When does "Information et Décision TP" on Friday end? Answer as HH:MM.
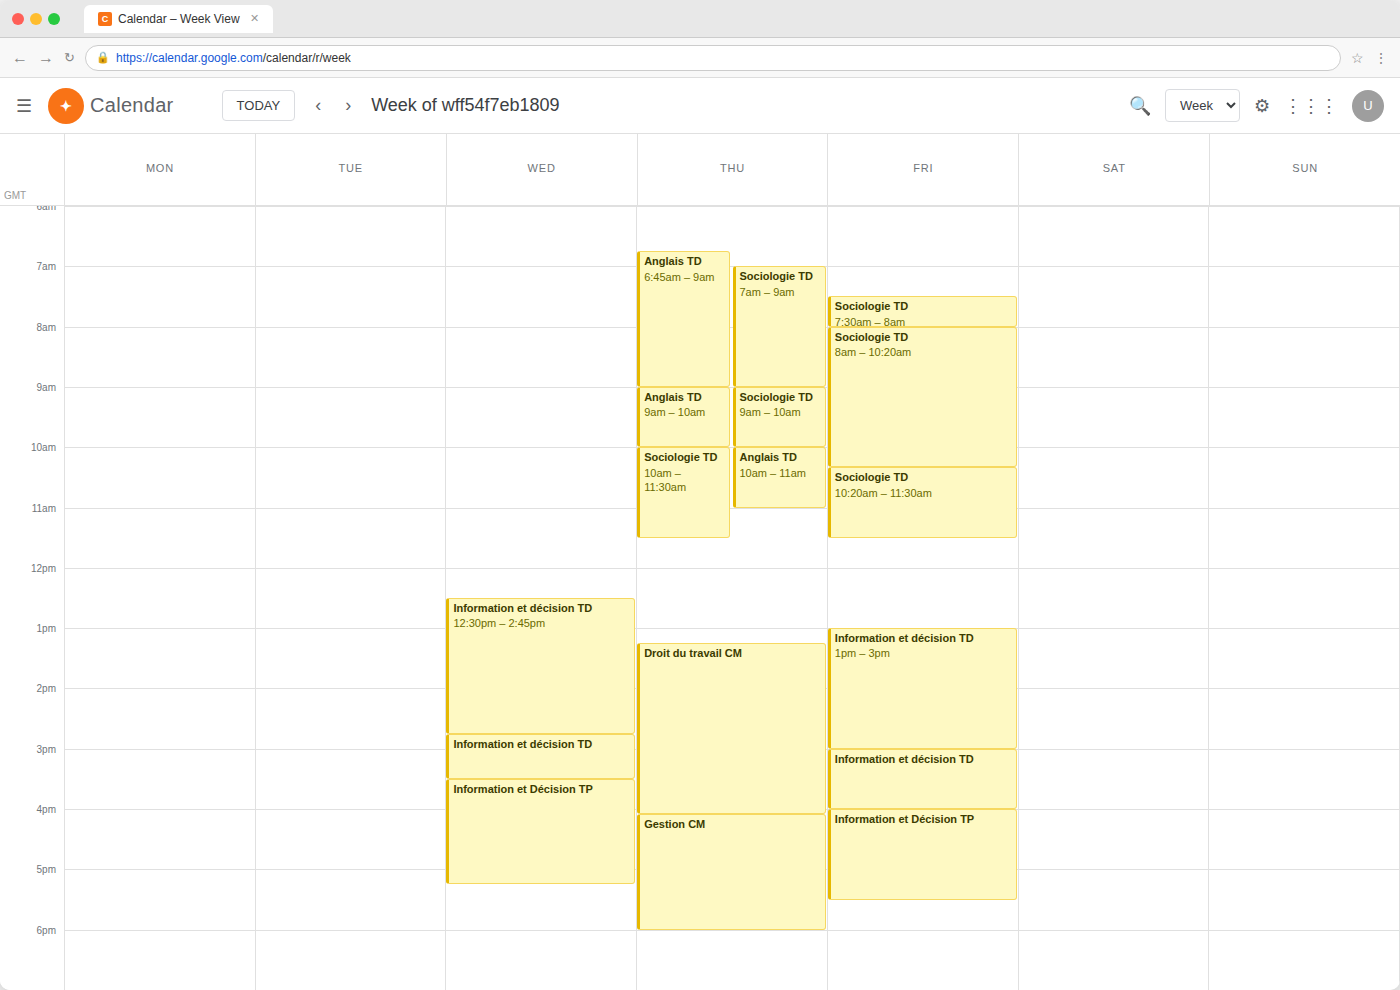
17:30